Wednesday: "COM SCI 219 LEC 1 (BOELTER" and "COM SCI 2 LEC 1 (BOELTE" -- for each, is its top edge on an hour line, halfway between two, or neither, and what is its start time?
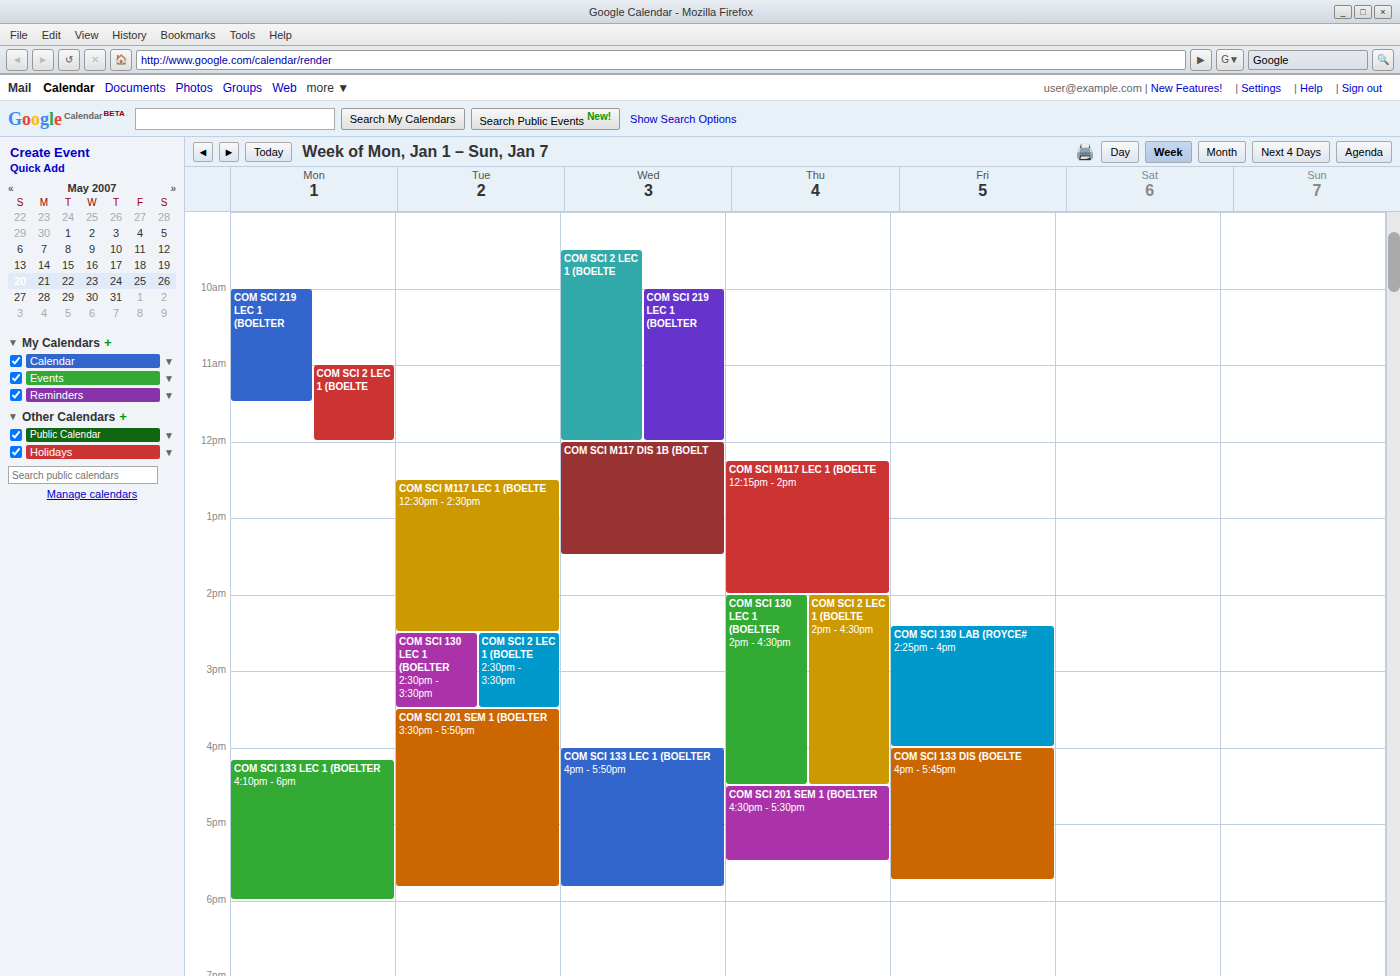
"COM SCI 219 LEC 1 (BOELTER": 10:00 AM, exactly on the 10 AM line. "COM SCI 2 LEC 1 (BOELTE": 9:30 AM, halfway between the 9 AM and 10 AM lines.